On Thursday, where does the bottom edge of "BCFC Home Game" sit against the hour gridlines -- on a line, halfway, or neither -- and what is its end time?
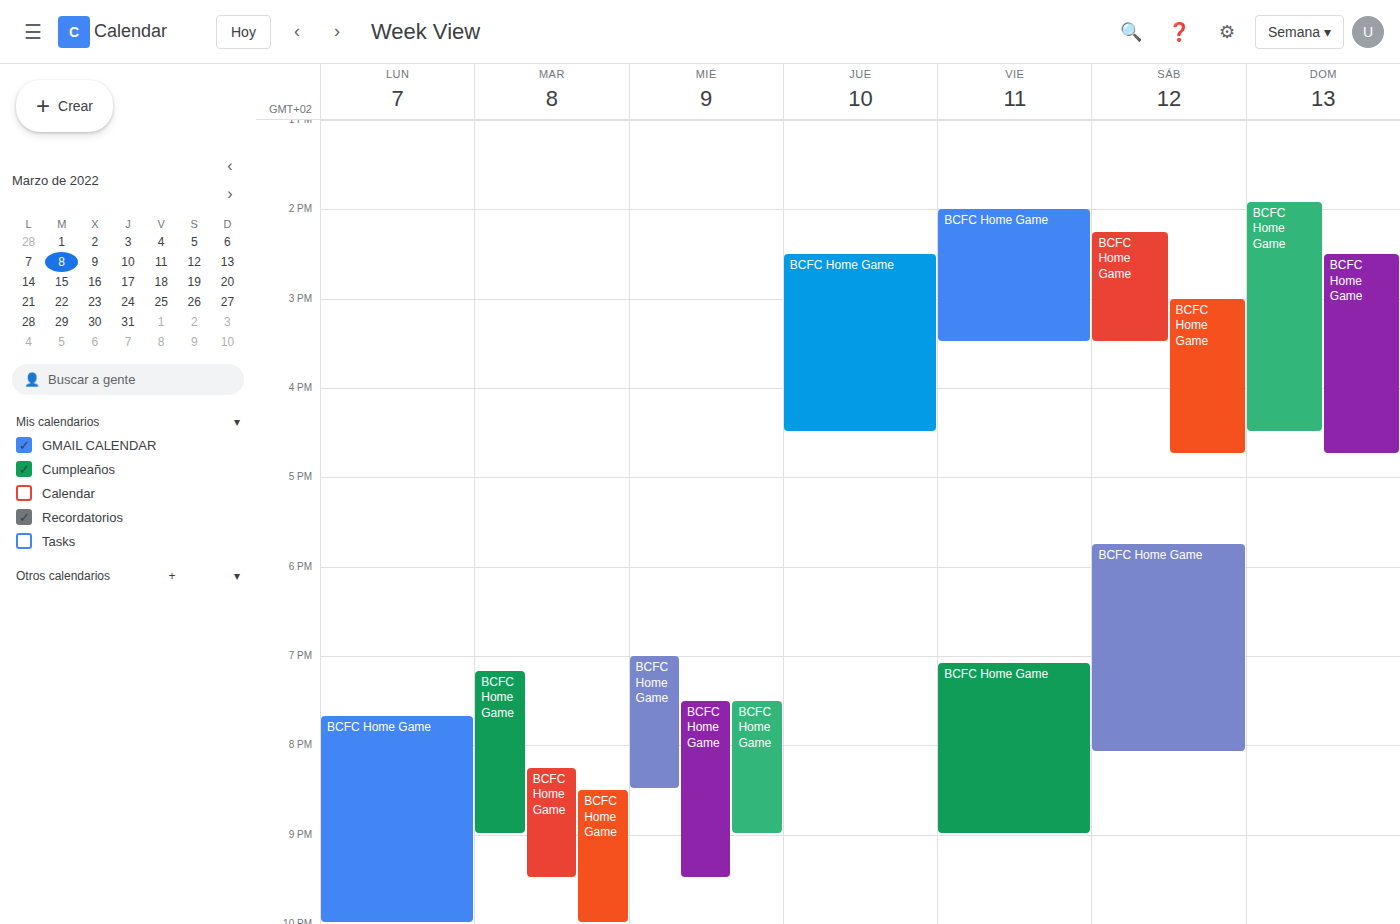
16:30 -- halfway between the 16:00 and 17:00 lines.